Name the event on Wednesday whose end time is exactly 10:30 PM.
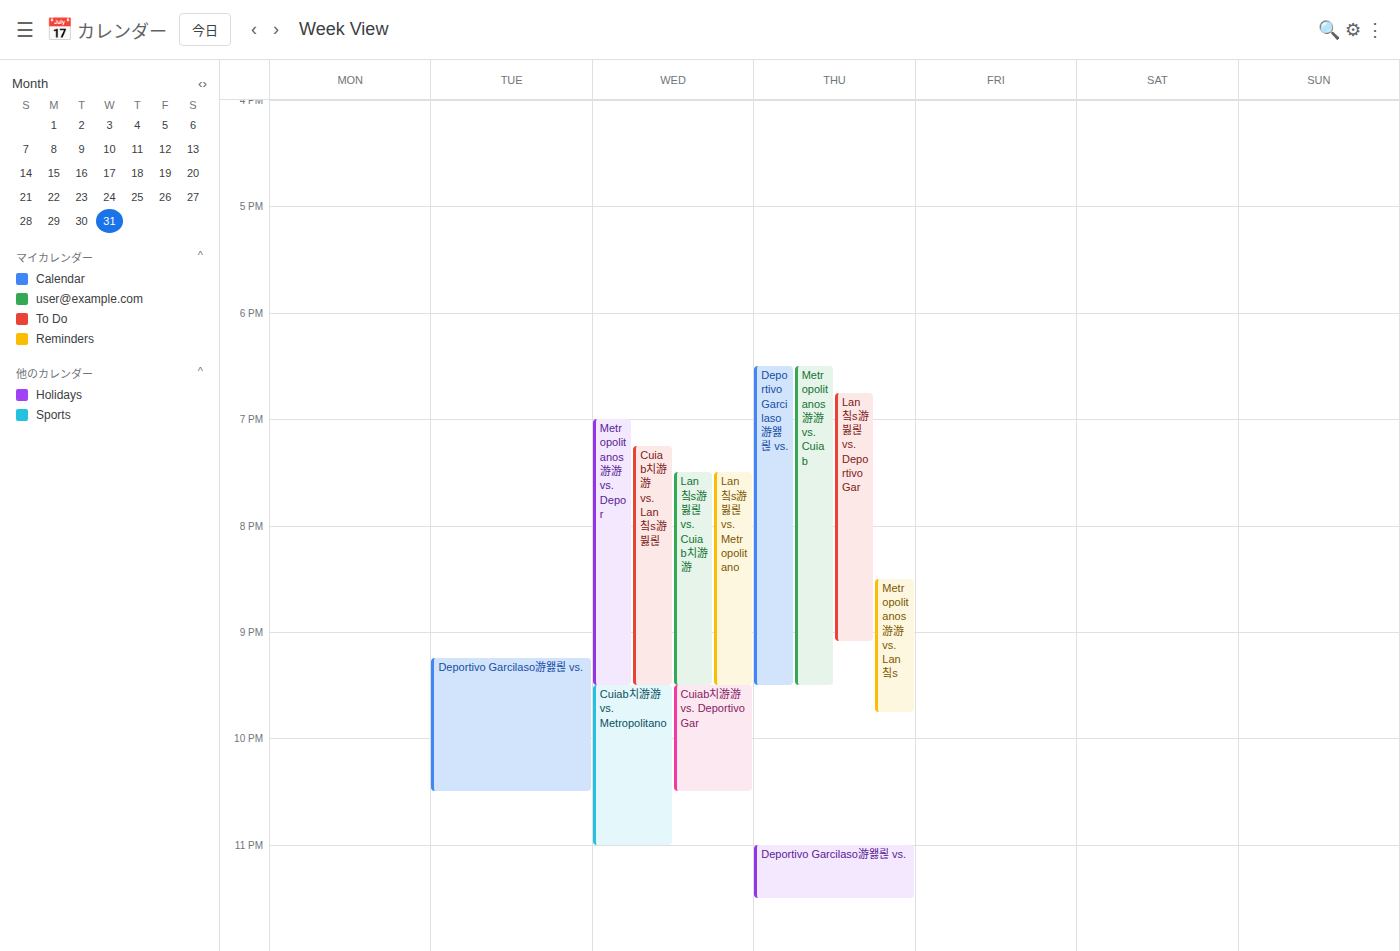
"Cuiab치游游 vs. Deportivo Gar"